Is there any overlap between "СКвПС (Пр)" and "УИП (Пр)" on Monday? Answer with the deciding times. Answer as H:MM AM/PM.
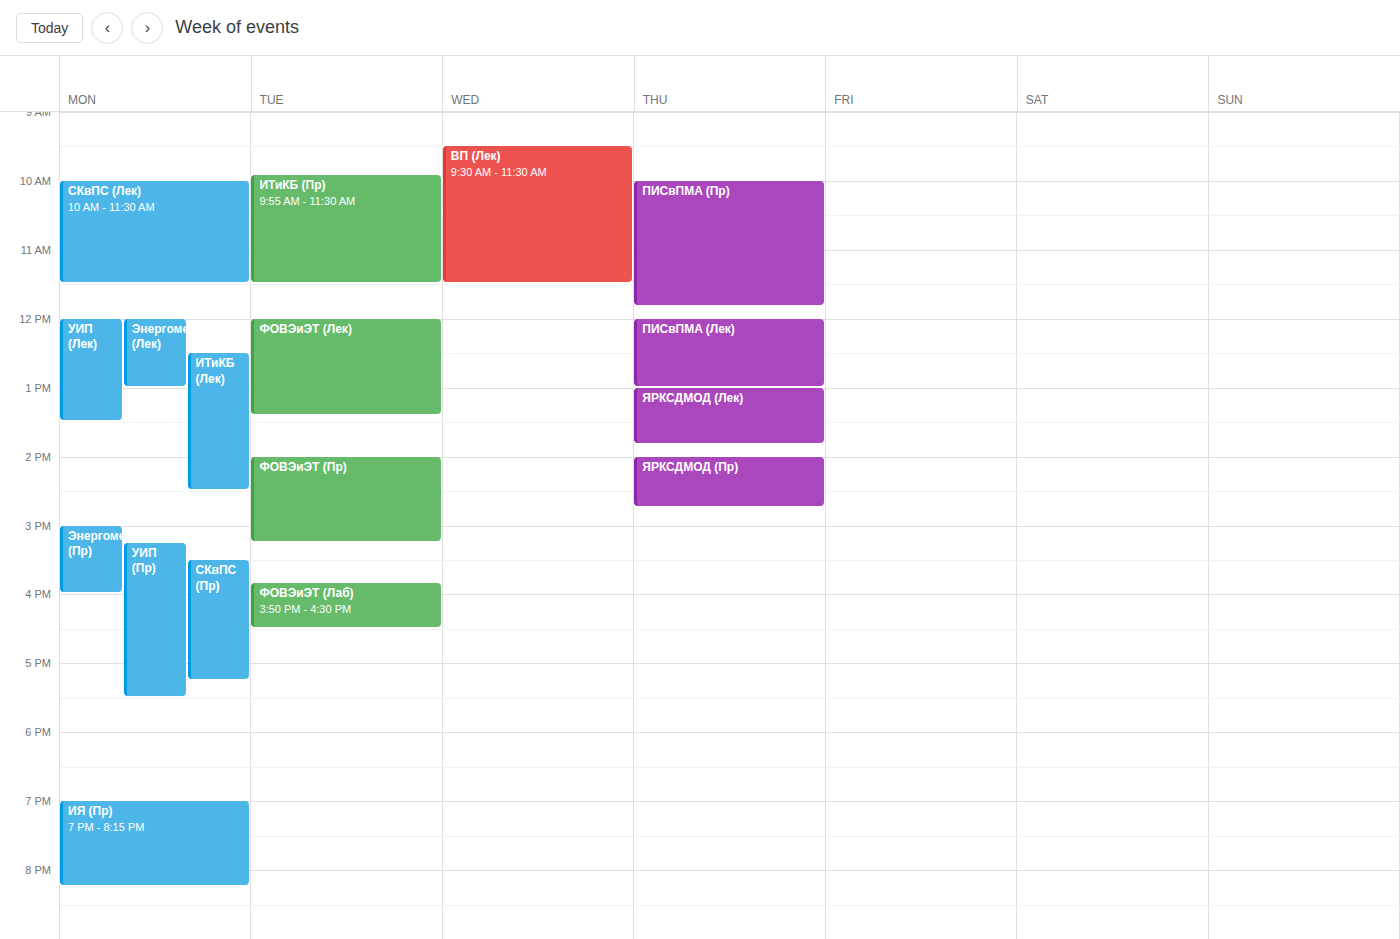
"СКвПС (Пр)" runs 3:30 PM to 5:15 PM, inside "УИП (Пр)" -- they overlap.